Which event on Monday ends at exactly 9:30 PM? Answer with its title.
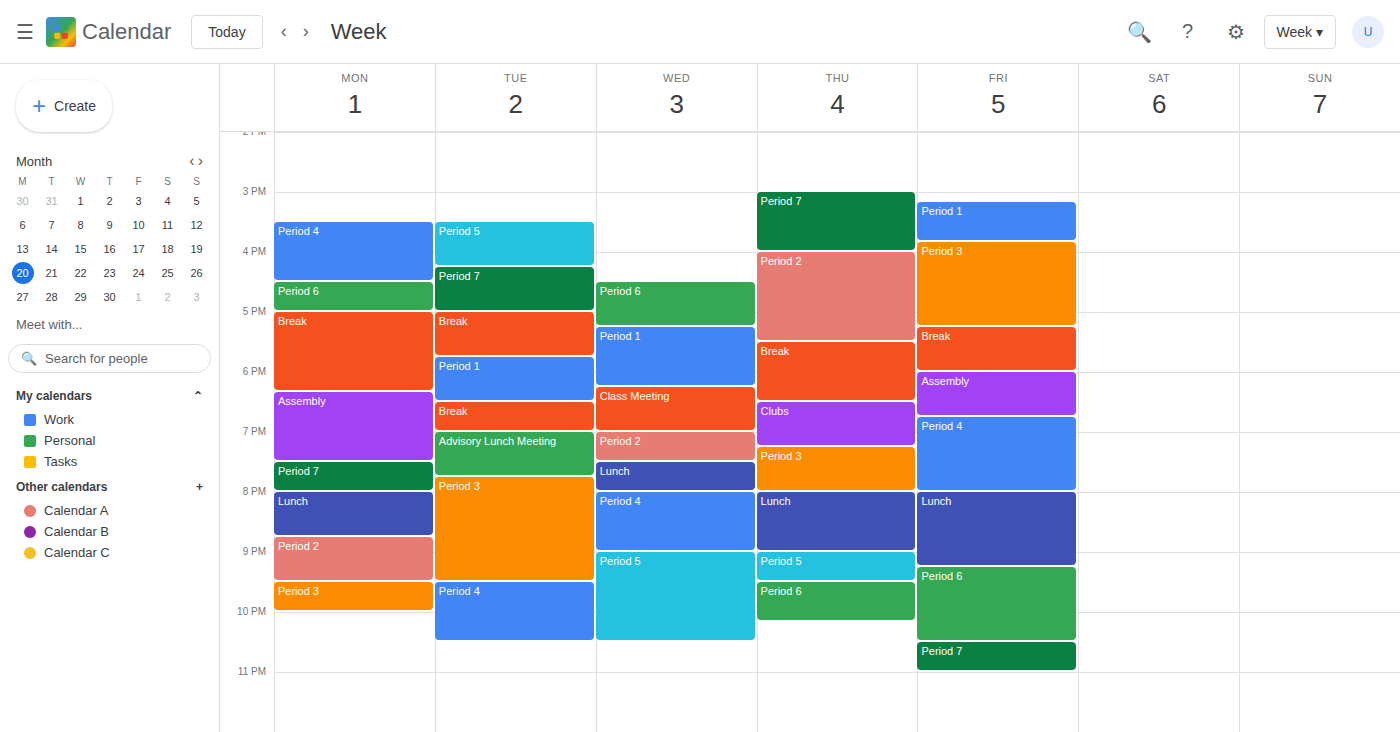
"Period 2"